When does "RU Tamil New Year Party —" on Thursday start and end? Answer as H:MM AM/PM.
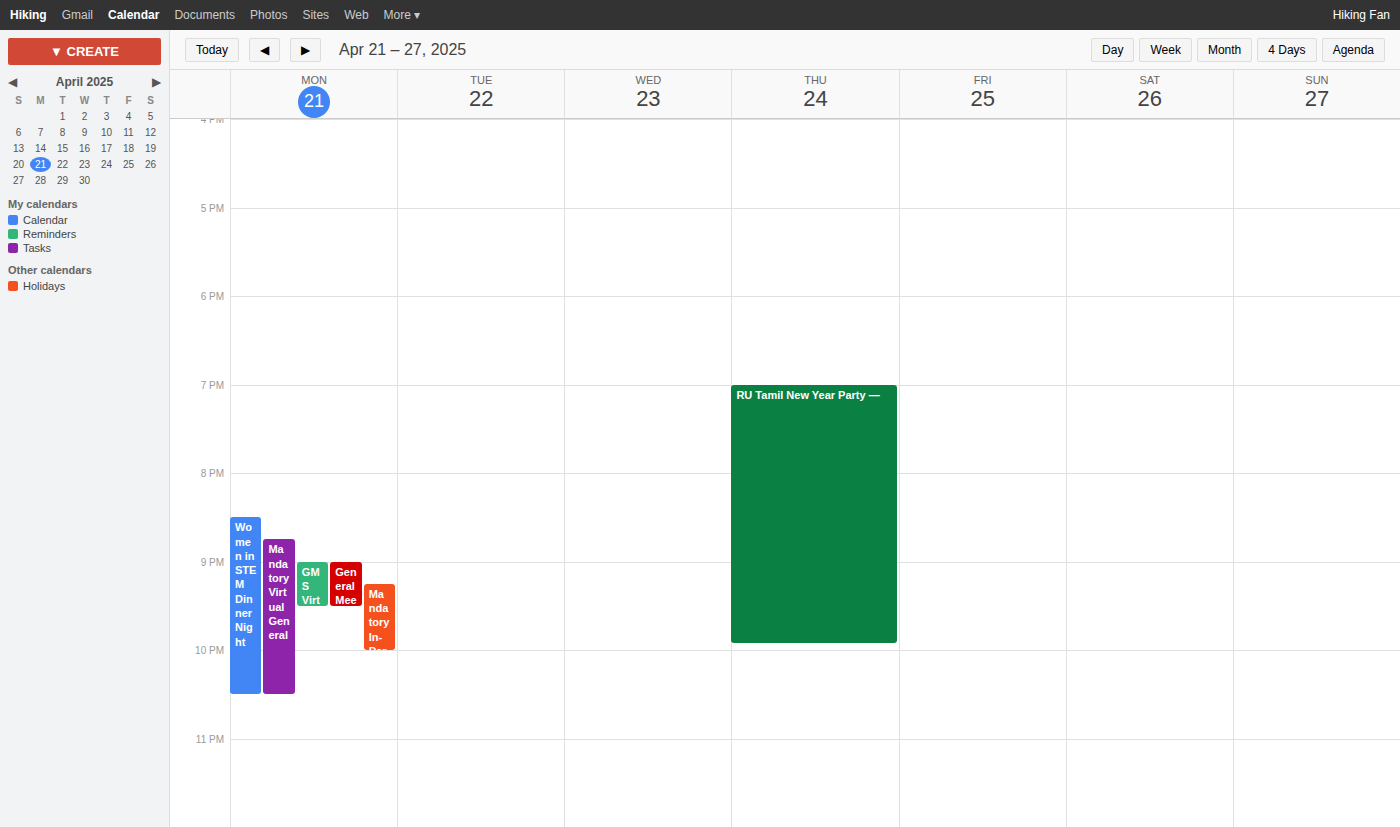
7:00 PM to 9:55 PM